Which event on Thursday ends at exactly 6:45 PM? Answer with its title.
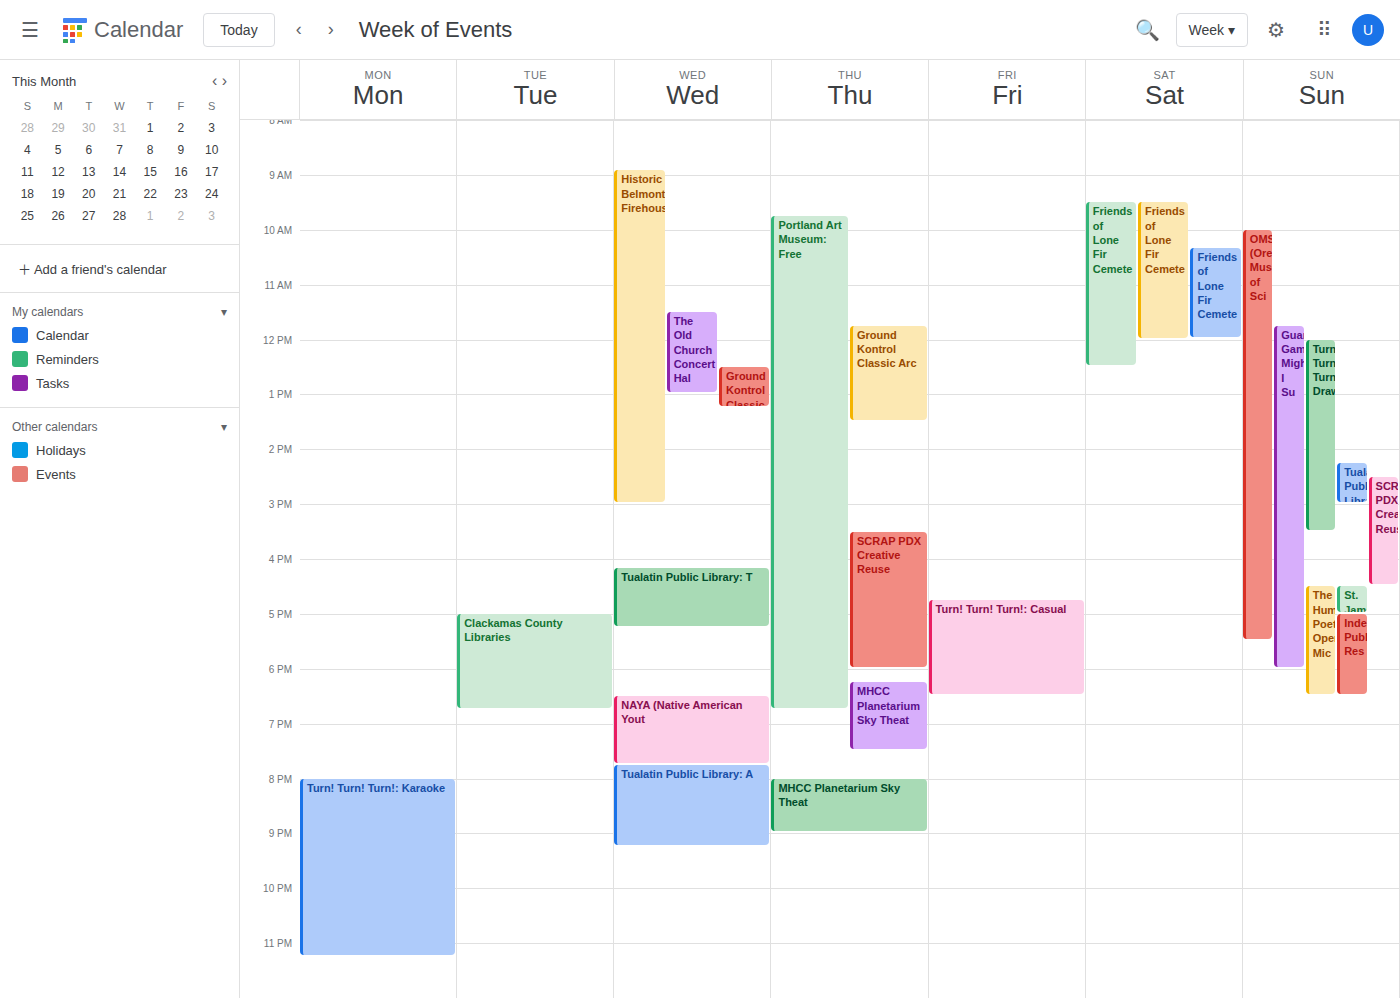
"Portland Art Museum: Free"